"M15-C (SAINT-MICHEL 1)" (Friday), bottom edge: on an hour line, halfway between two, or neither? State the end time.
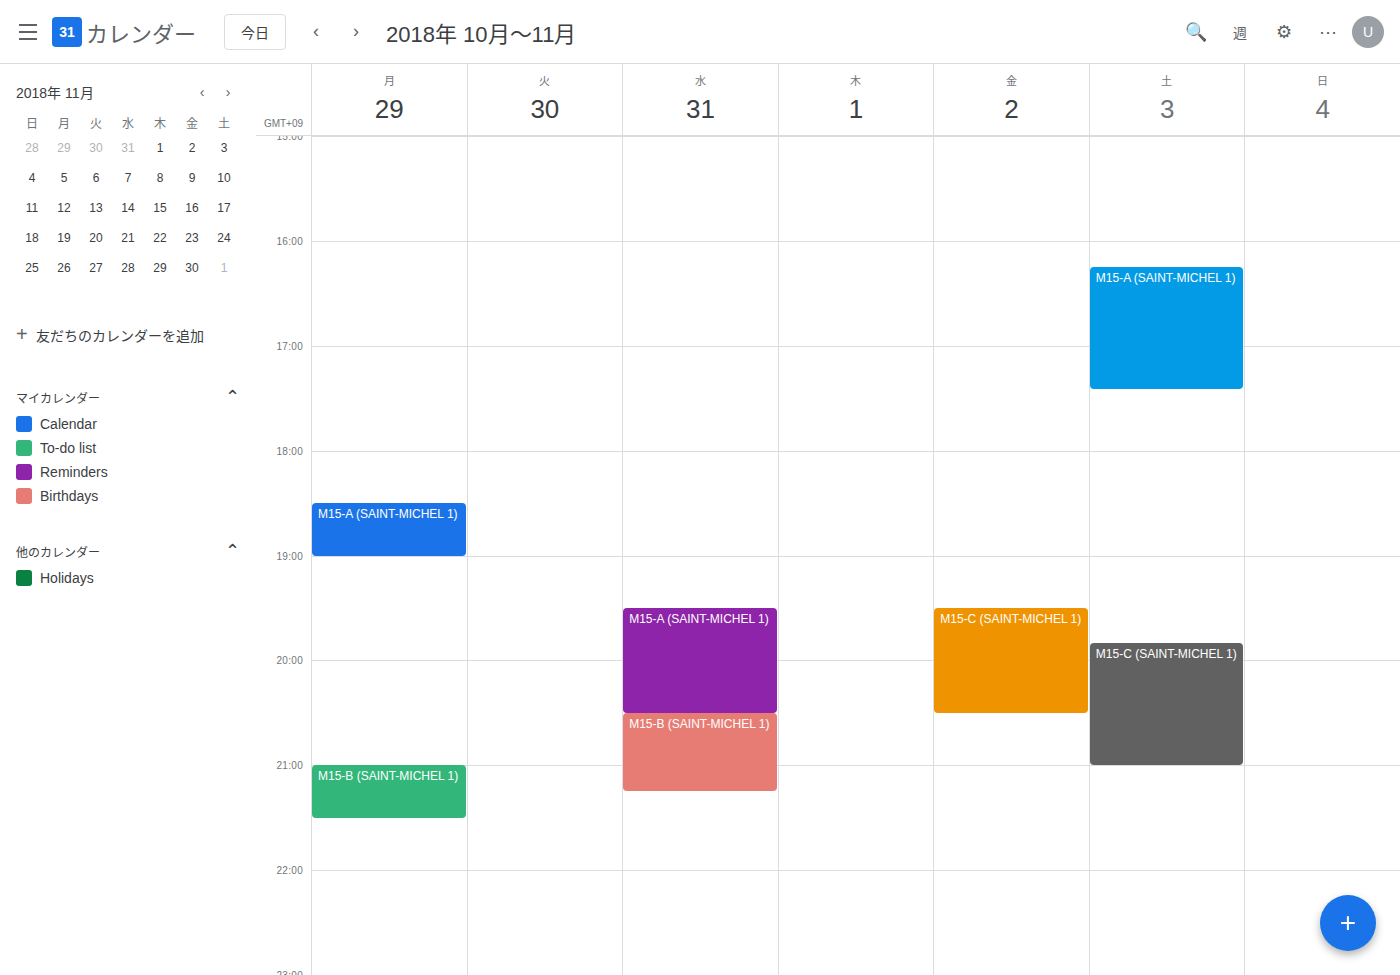
20:30 -- halfway between the 20:00 and 21:00 lines.